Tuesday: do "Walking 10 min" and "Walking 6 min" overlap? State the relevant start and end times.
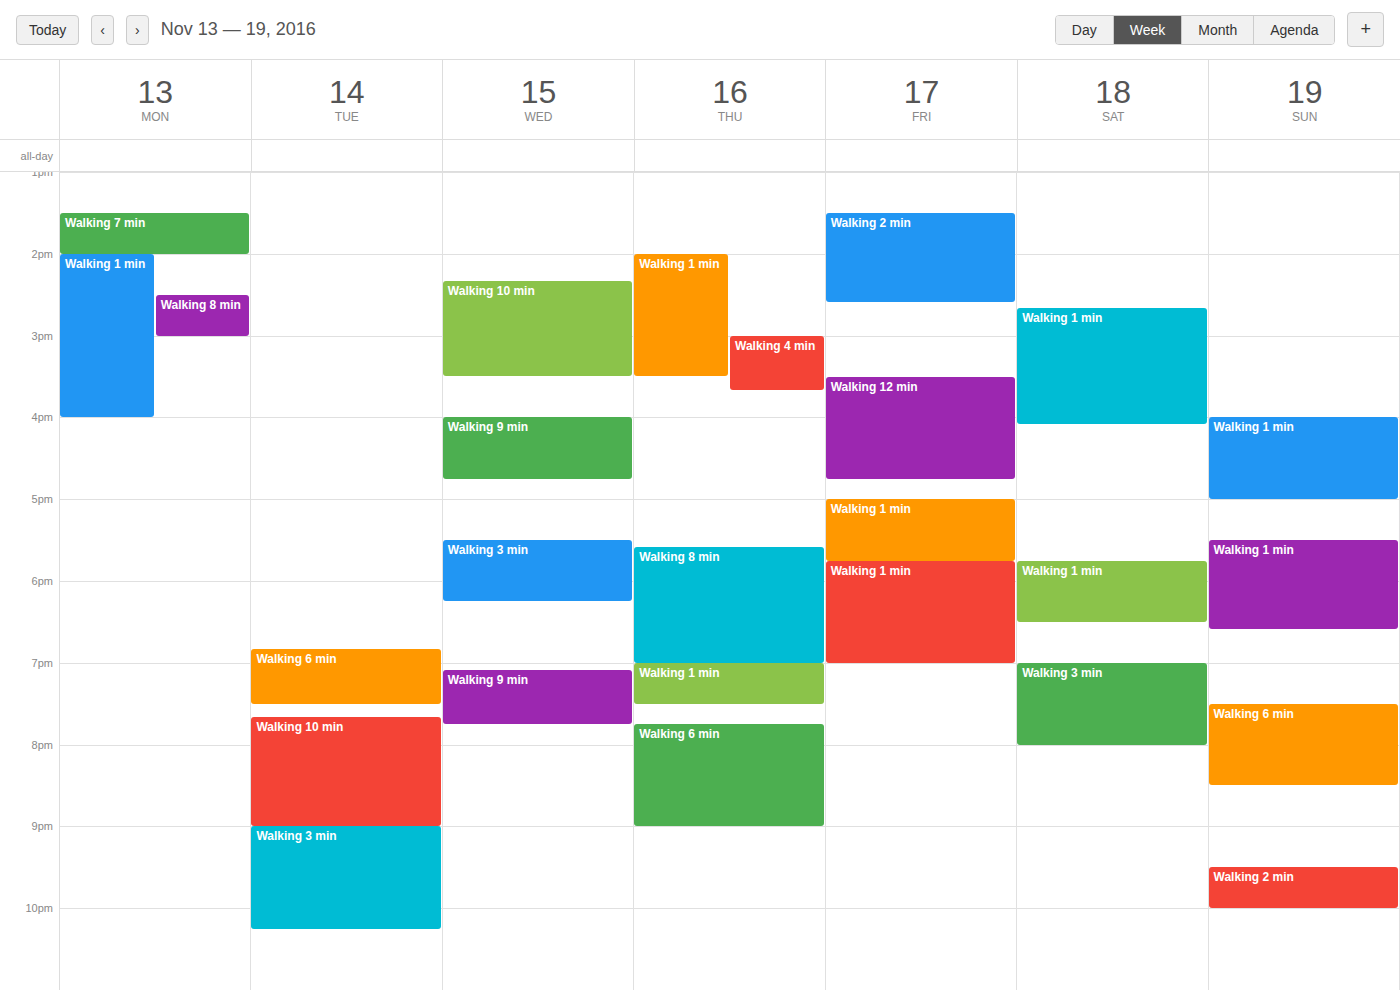
"Walking 6 min" ends at 19:30 and "Walking 10 min" starts at 19:40 -- no overlap.